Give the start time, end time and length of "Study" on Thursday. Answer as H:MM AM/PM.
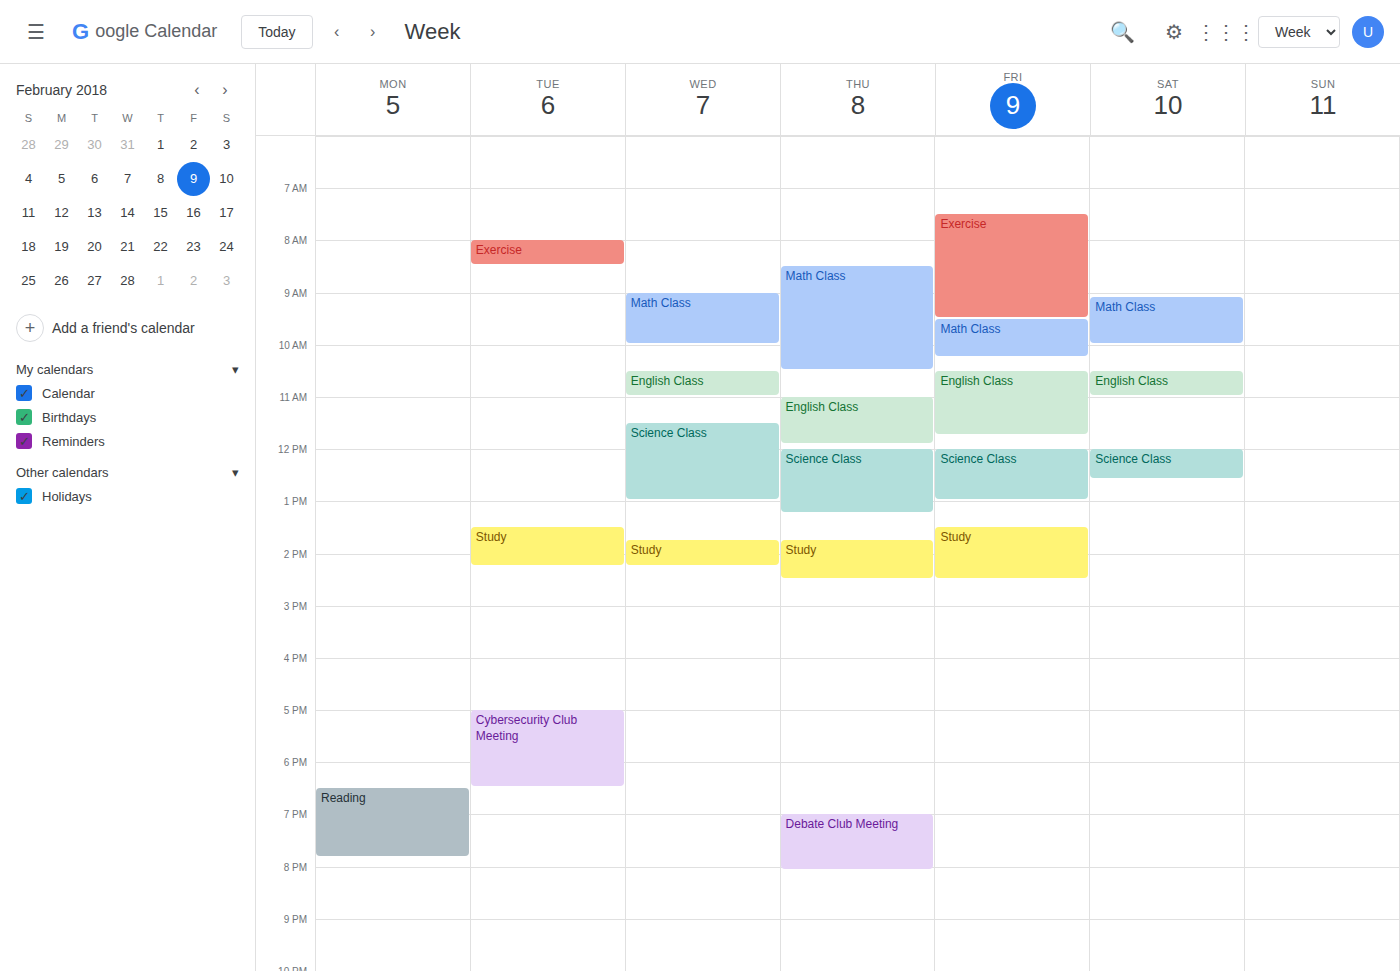
1:45 PM to 2:30 PM, 45 minutes